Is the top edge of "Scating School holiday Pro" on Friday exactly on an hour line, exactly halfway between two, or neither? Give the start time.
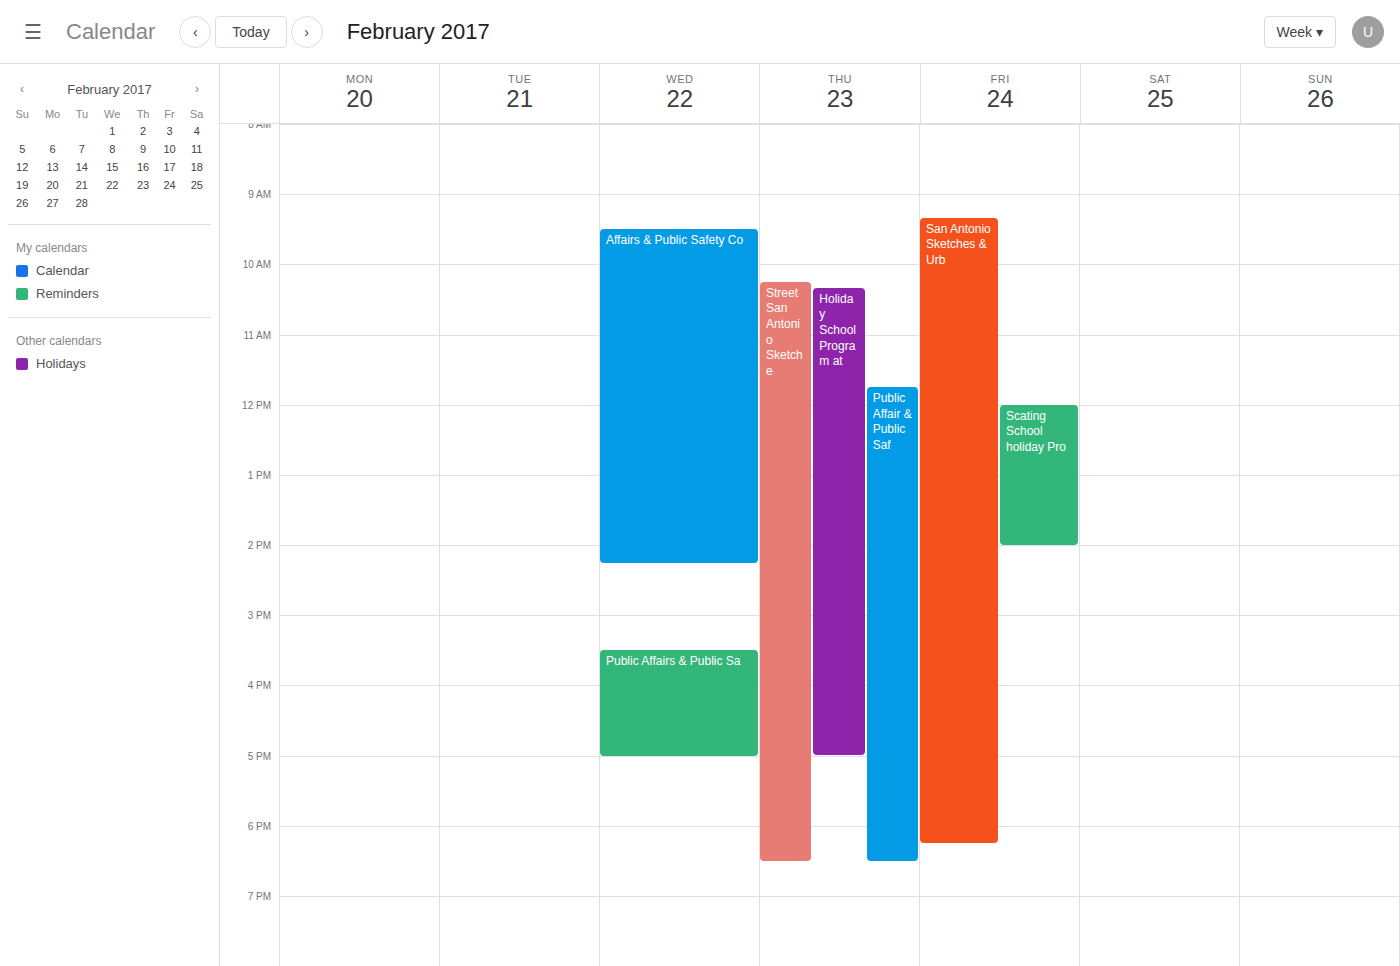
12:00 -- exactly on the 12:00 line.